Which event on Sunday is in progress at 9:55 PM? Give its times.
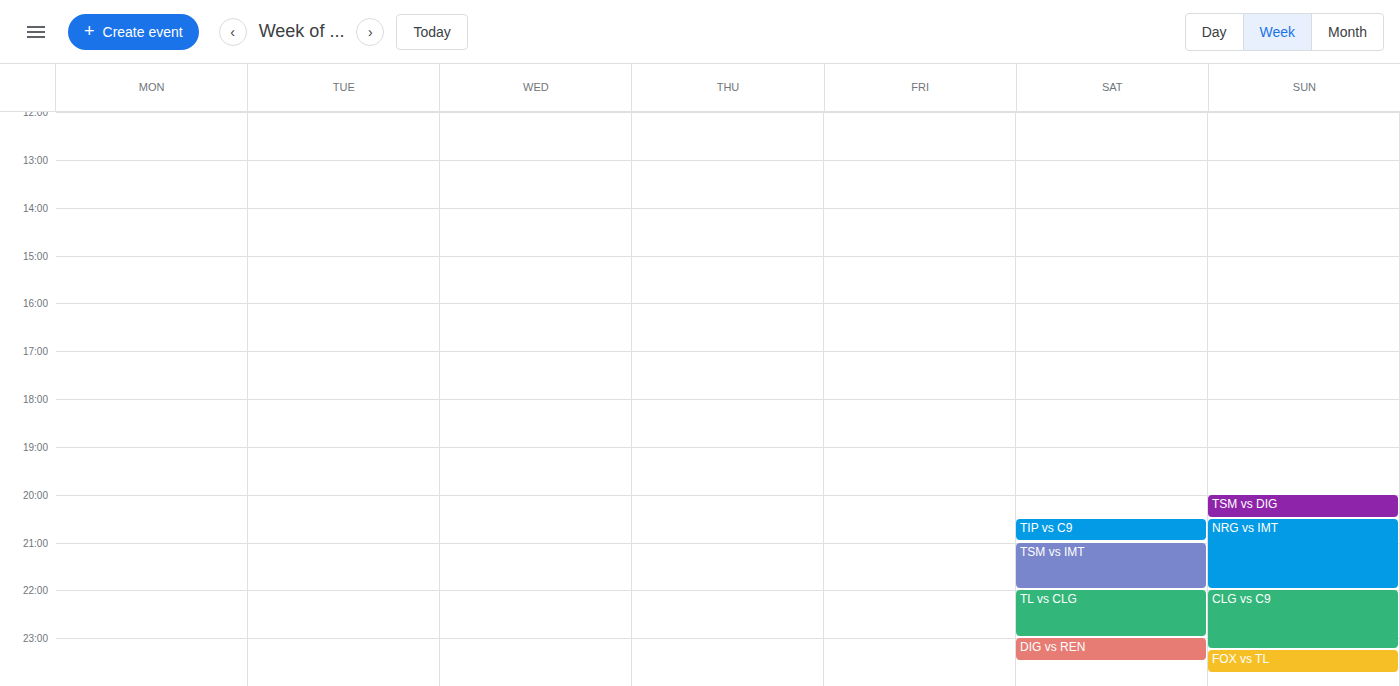
"NRG vs IMT", 8:30 PM to 10:00 PM